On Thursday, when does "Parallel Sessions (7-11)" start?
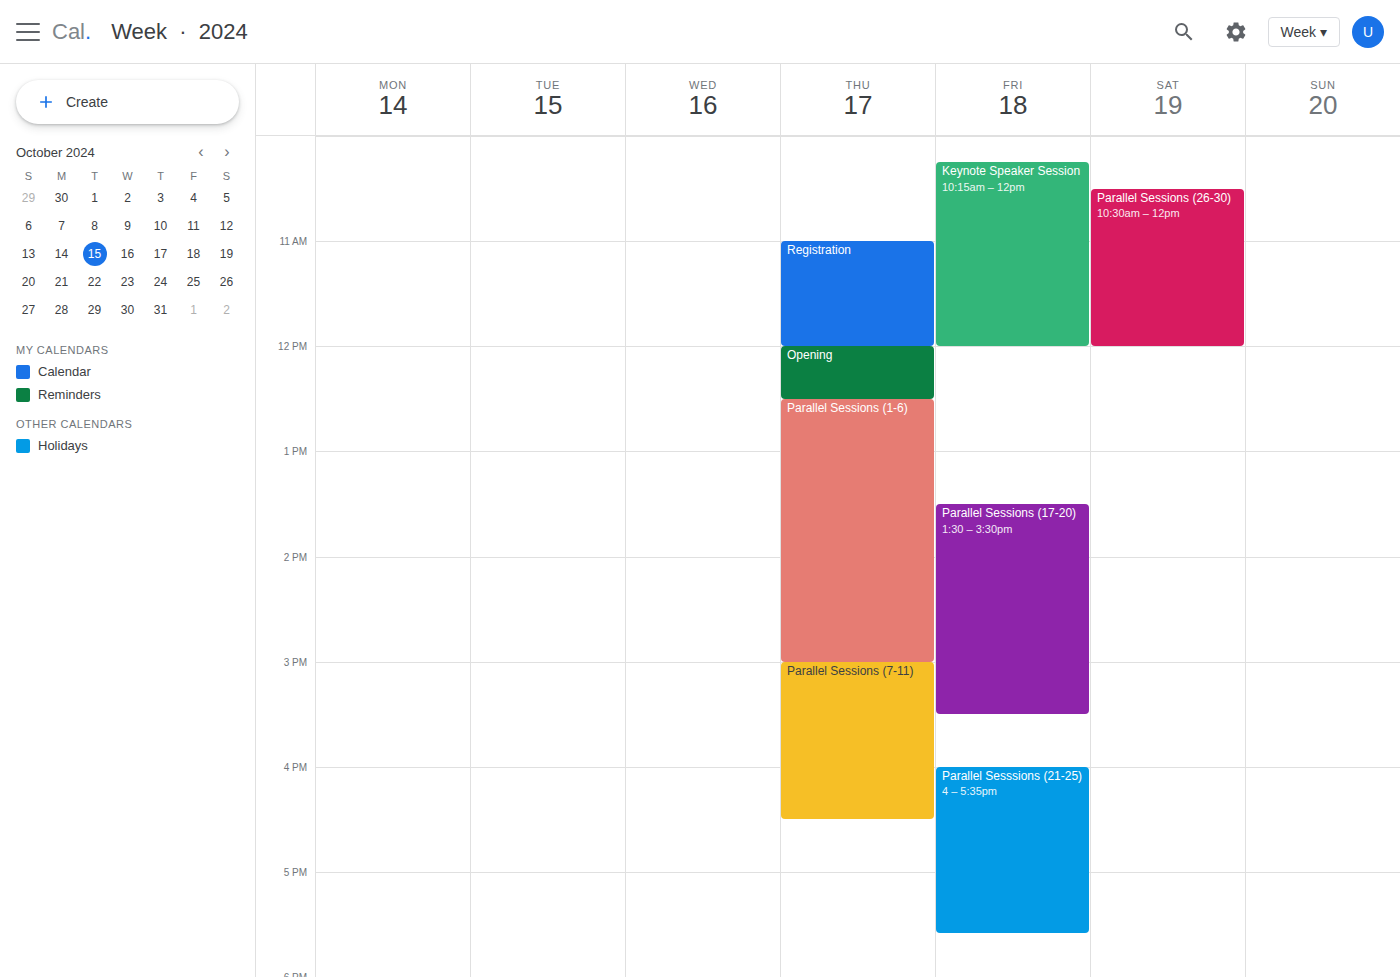
3:00 PM